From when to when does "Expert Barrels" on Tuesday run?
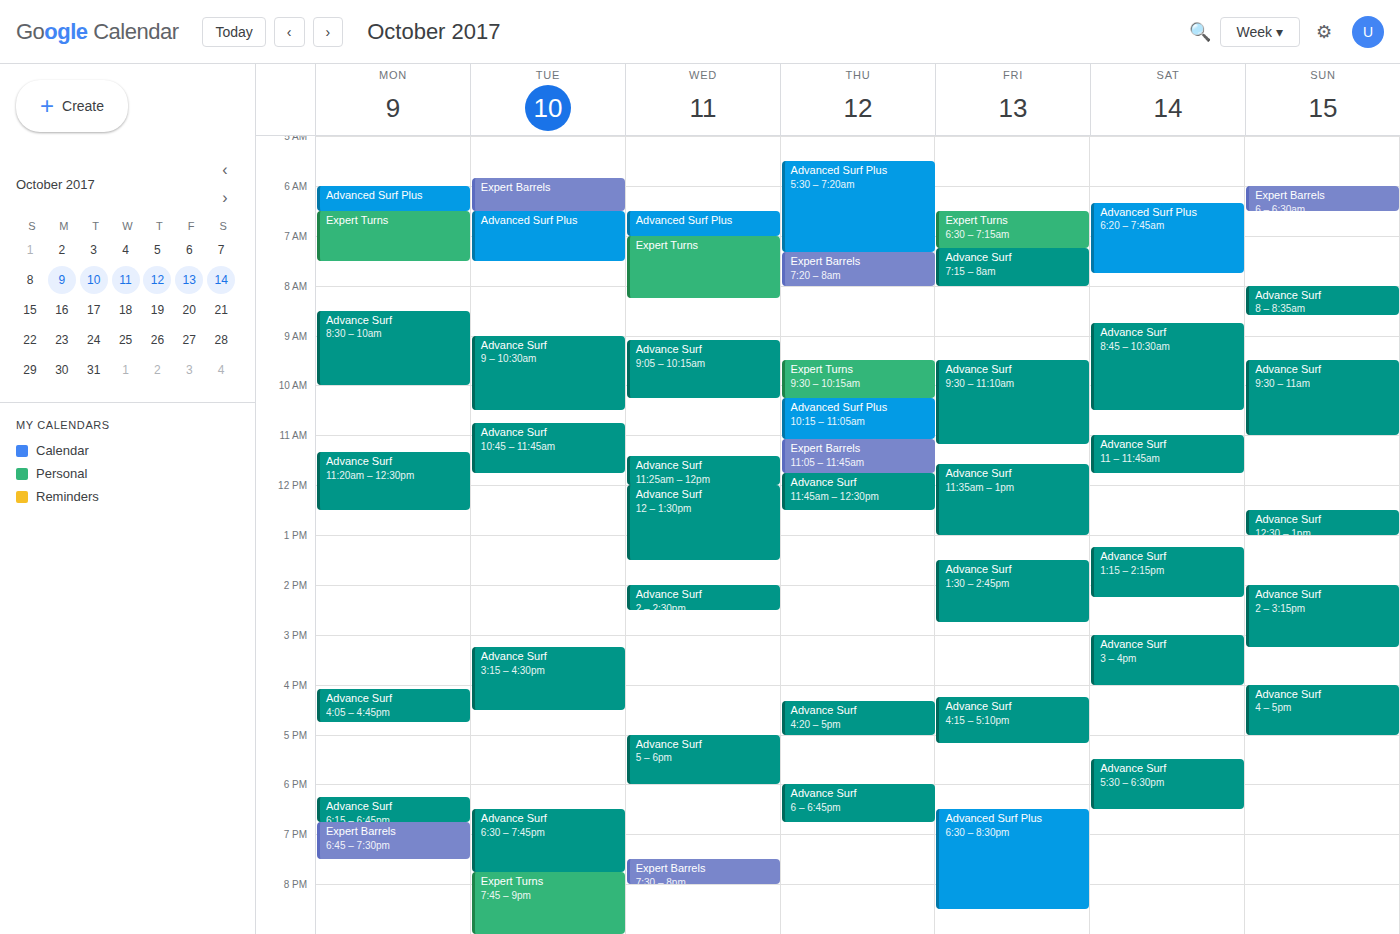
5:50 AM to 6:30 AM